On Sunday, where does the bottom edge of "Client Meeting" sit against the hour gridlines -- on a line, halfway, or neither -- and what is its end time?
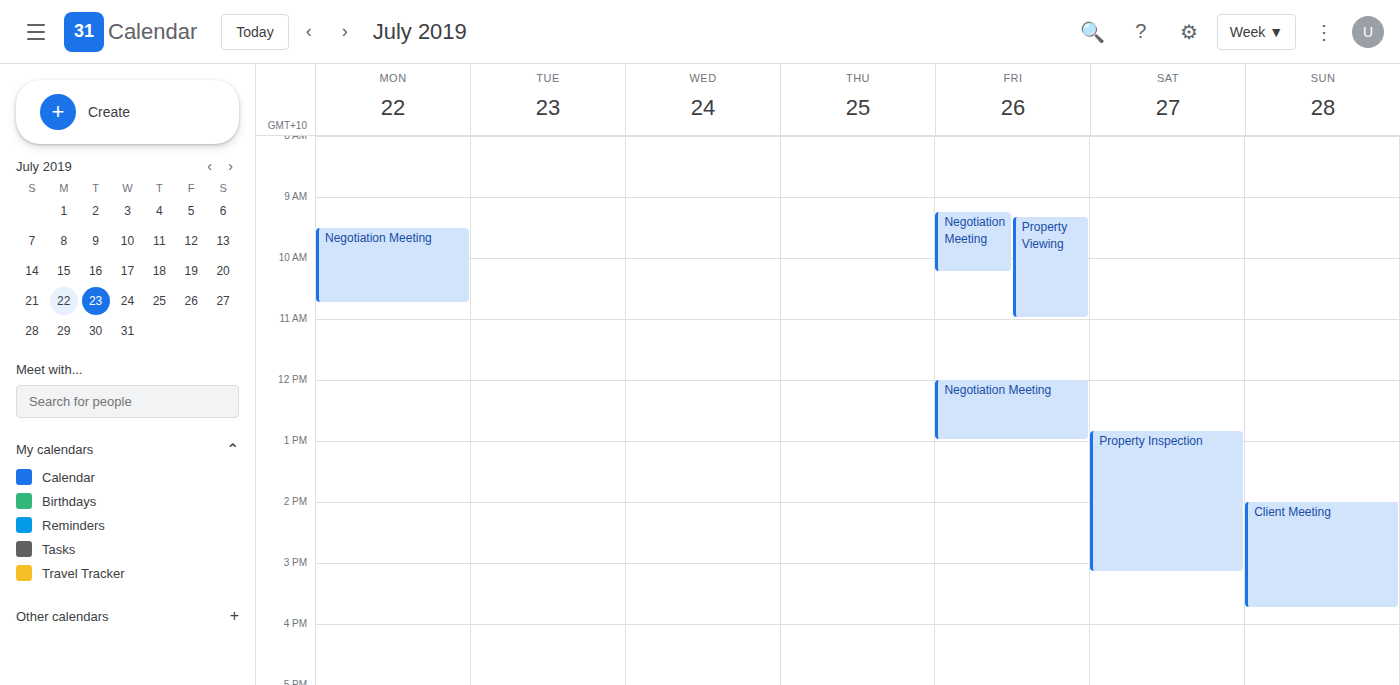
3:45 PM -- neither: three quarters of the way from the 3 PM line to the 4 PM line.